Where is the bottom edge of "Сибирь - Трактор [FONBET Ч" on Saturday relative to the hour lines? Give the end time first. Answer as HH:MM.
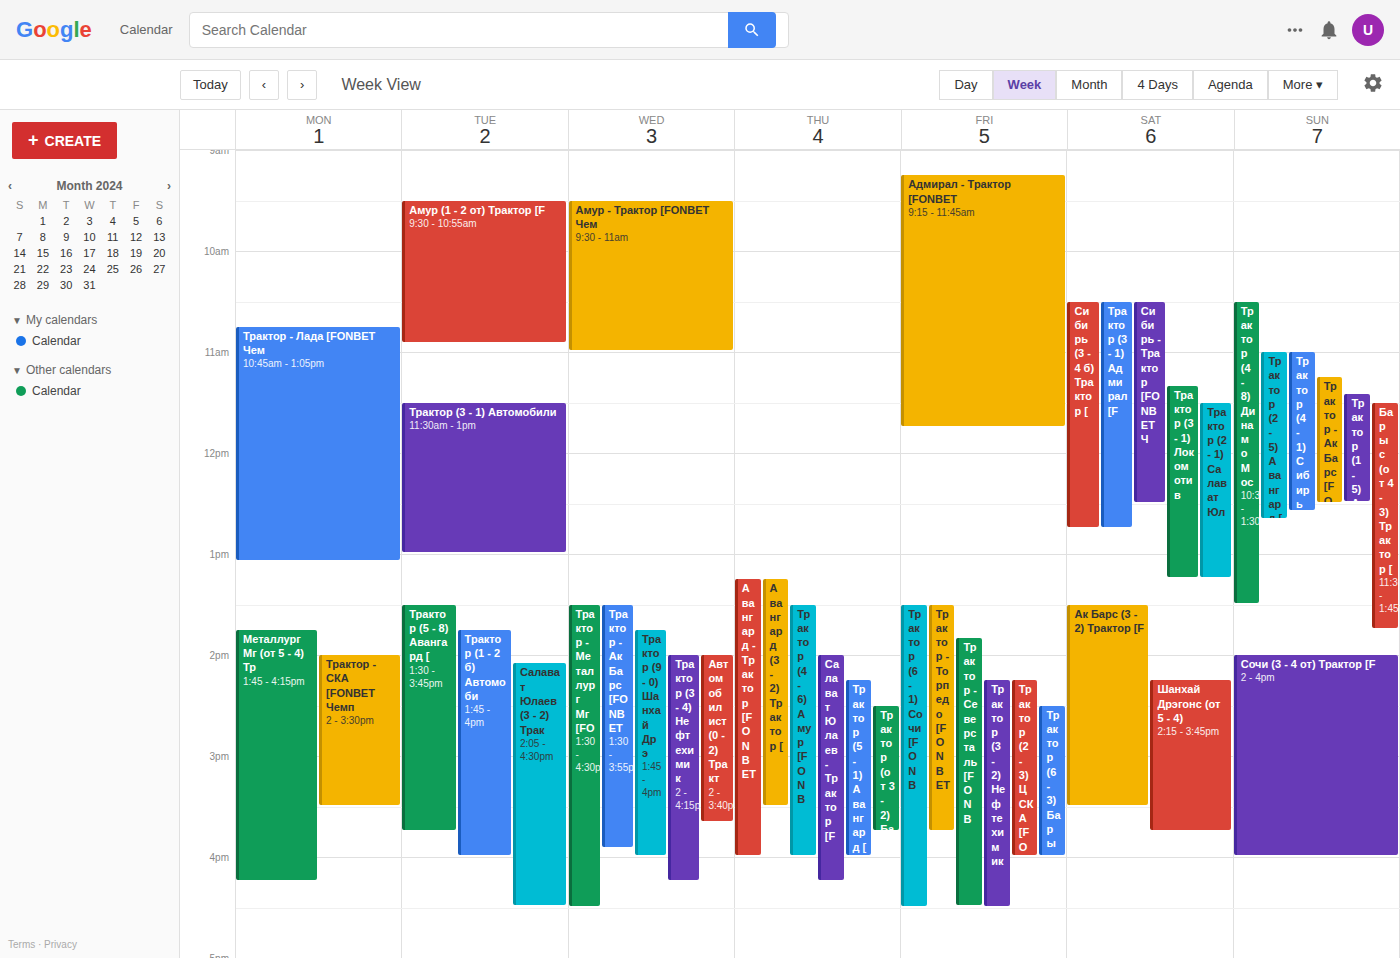
12:30 -- halfway between the 12:00 and 13:00 lines.